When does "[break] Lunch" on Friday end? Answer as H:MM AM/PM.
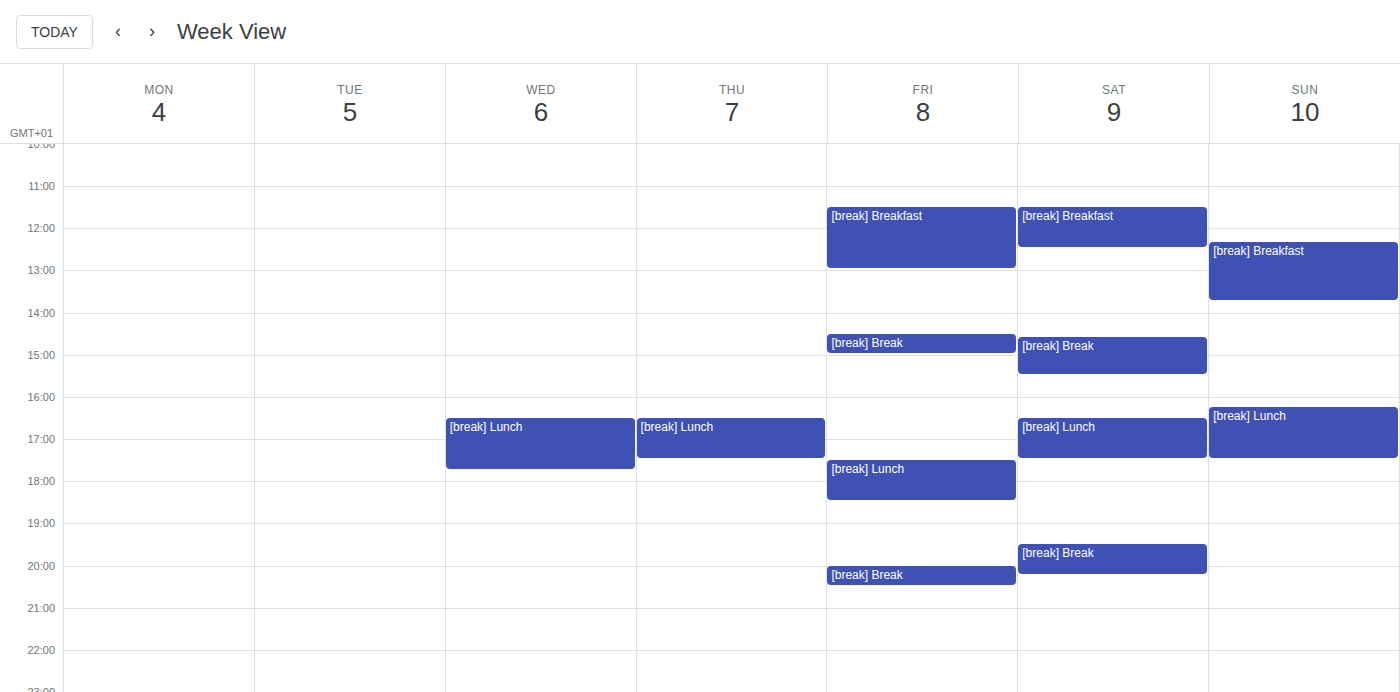
6:30 PM